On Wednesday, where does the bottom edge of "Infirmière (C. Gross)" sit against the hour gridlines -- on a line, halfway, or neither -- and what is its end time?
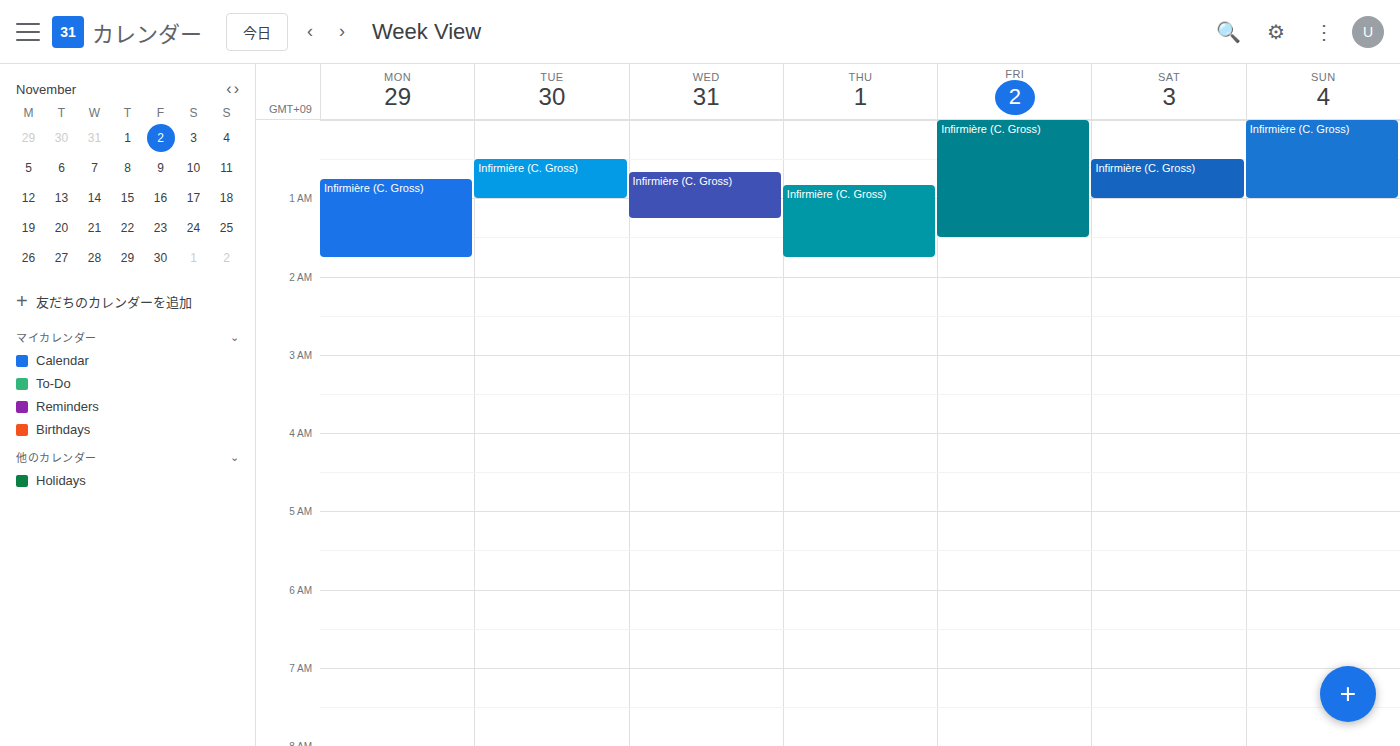
1:15 AM -- neither: a quarter of the way from the 1 AM line to the 2 AM line.